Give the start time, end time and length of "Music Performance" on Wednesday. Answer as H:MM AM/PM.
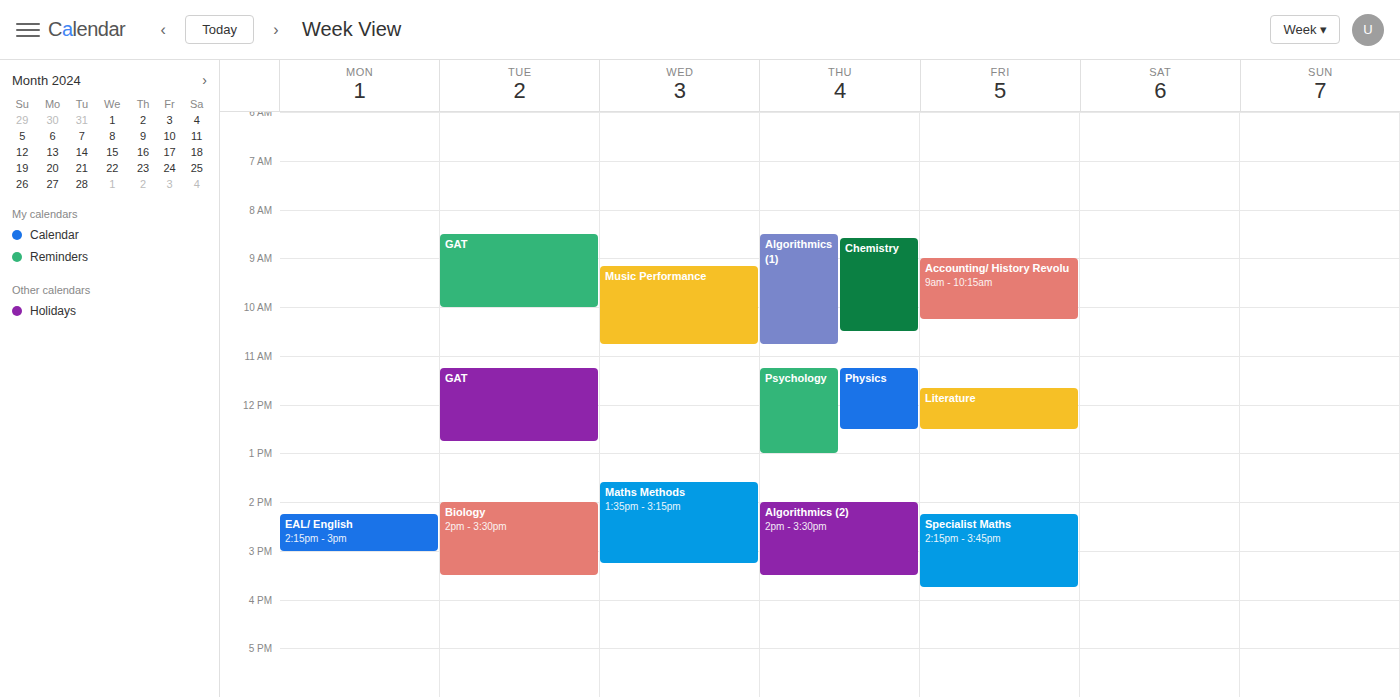
9:10 AM to 10:45 AM, 1 hour 35 minutes